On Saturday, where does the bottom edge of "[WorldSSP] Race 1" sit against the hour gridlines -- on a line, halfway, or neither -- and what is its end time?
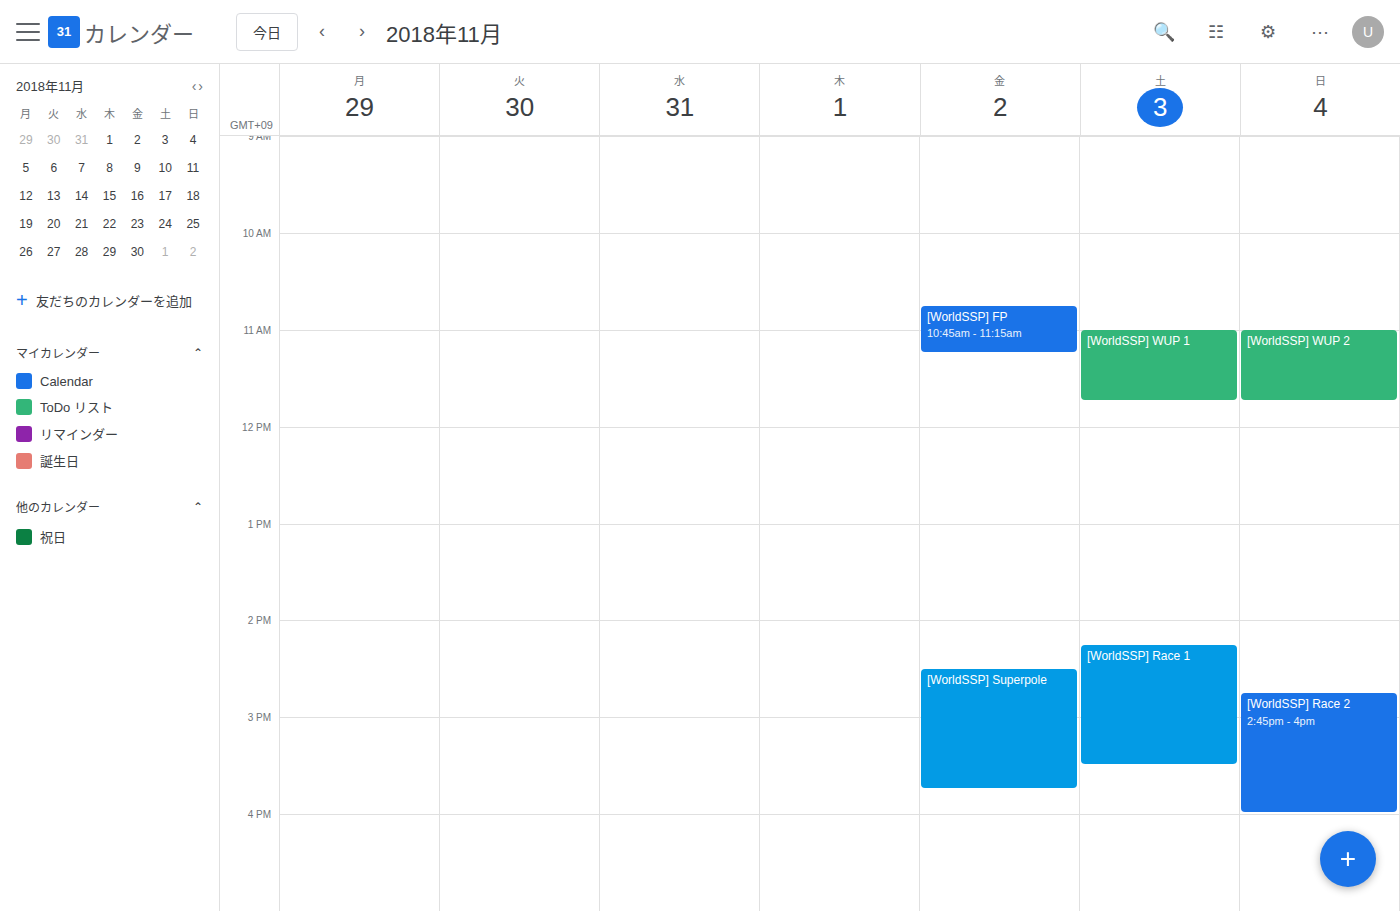
3:30 PM -- halfway between the 3 PM and 4 PM lines.